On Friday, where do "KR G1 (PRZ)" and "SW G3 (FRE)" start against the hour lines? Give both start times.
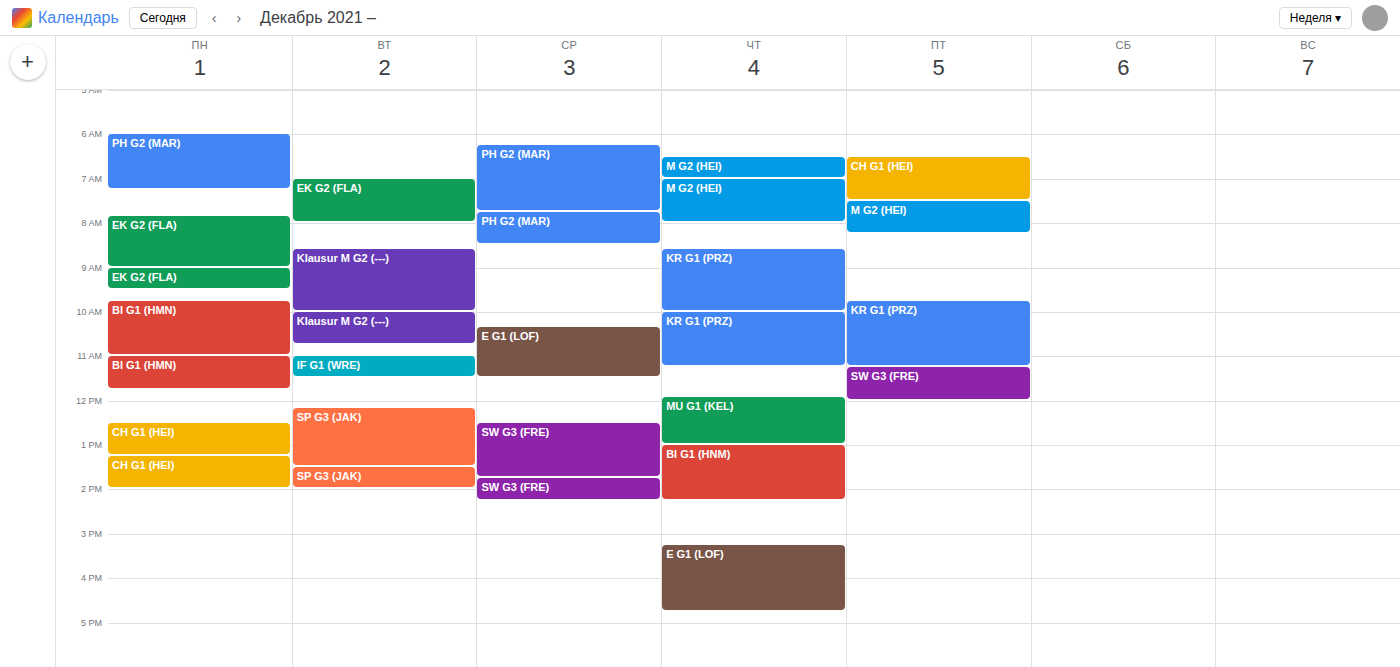
"KR G1 (PRZ)": 9:45 AM, neither: three quarters of the way from the 9 AM line to the 10 AM line. "SW G3 (FRE)": 11:15 AM, neither: a quarter of the way from the 11 AM line to the 12 PM line.